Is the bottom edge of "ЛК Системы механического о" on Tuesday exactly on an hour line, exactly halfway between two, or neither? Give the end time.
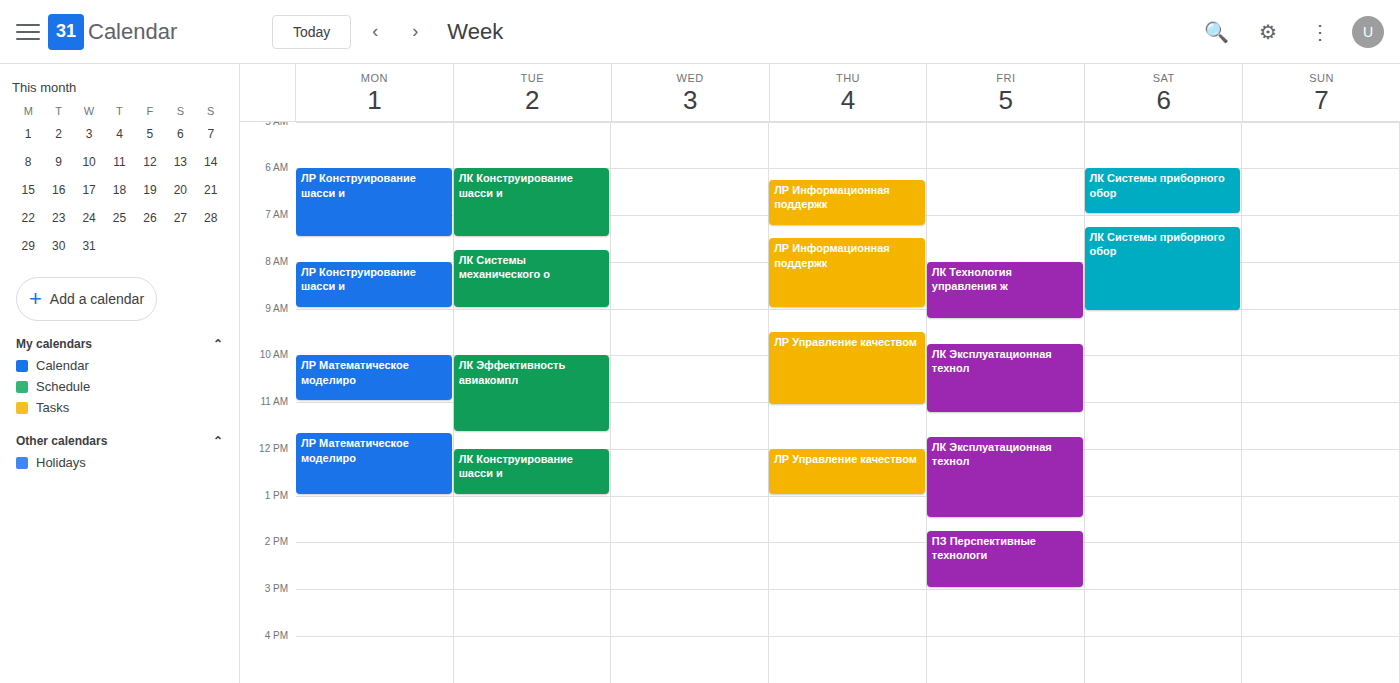
9:00 AM -- exactly on the 9 AM line.